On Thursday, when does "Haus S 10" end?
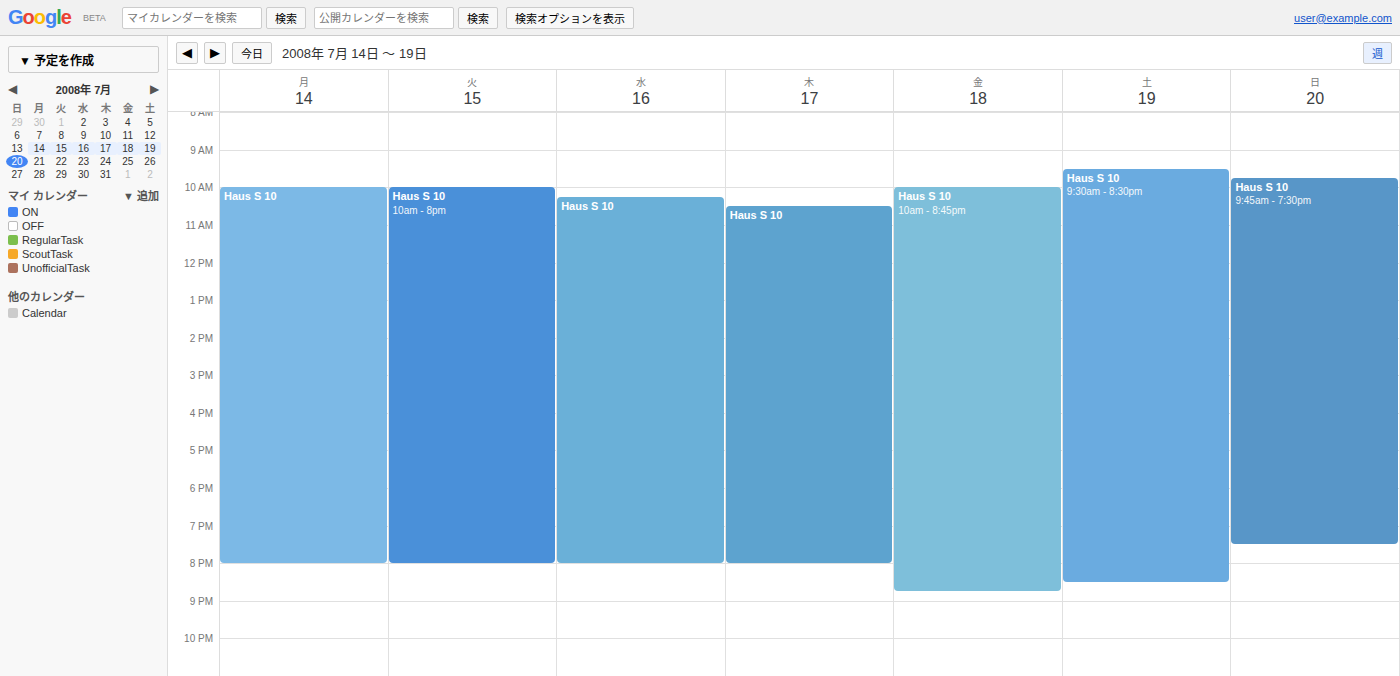
8:00 PM